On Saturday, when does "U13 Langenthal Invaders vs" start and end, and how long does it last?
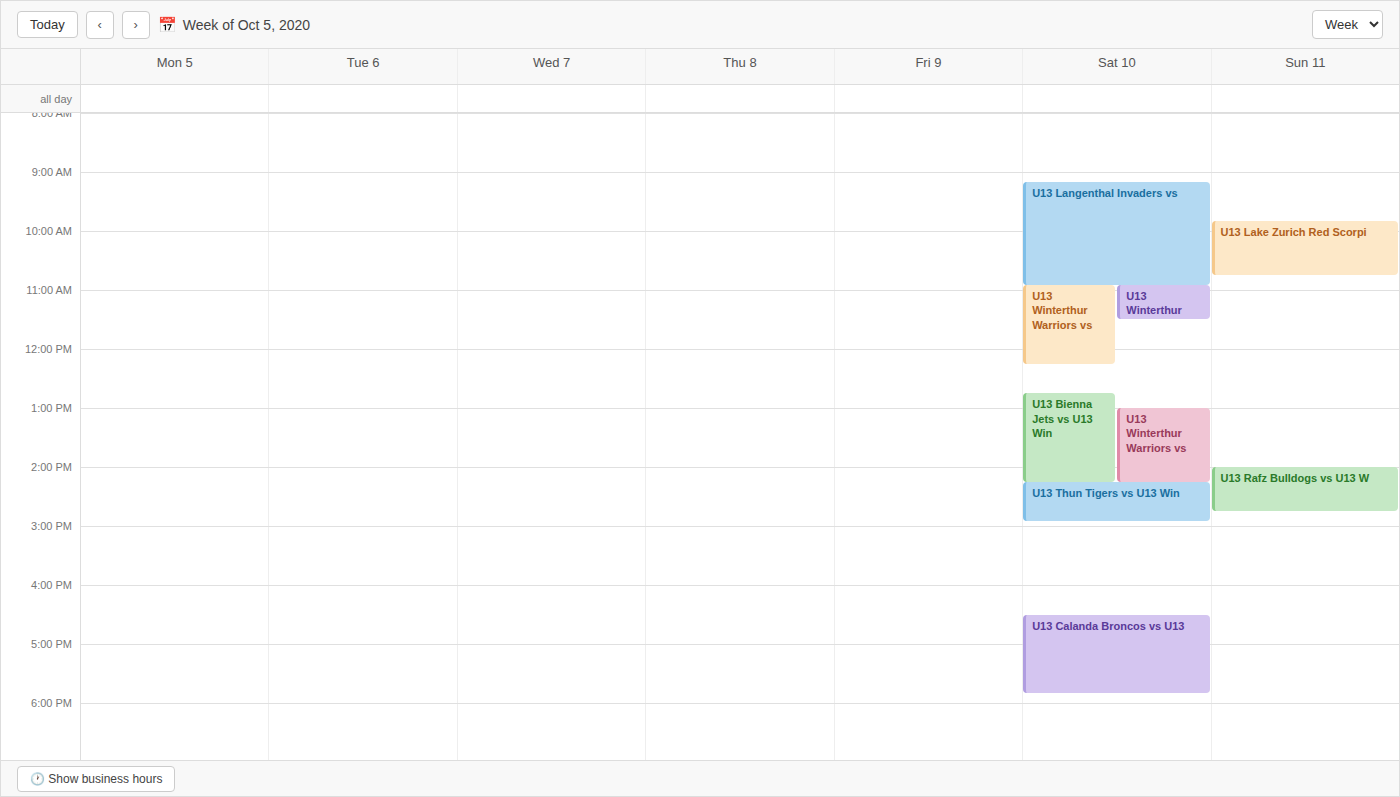
09:10 to 10:55, 1 hour 45 minutes